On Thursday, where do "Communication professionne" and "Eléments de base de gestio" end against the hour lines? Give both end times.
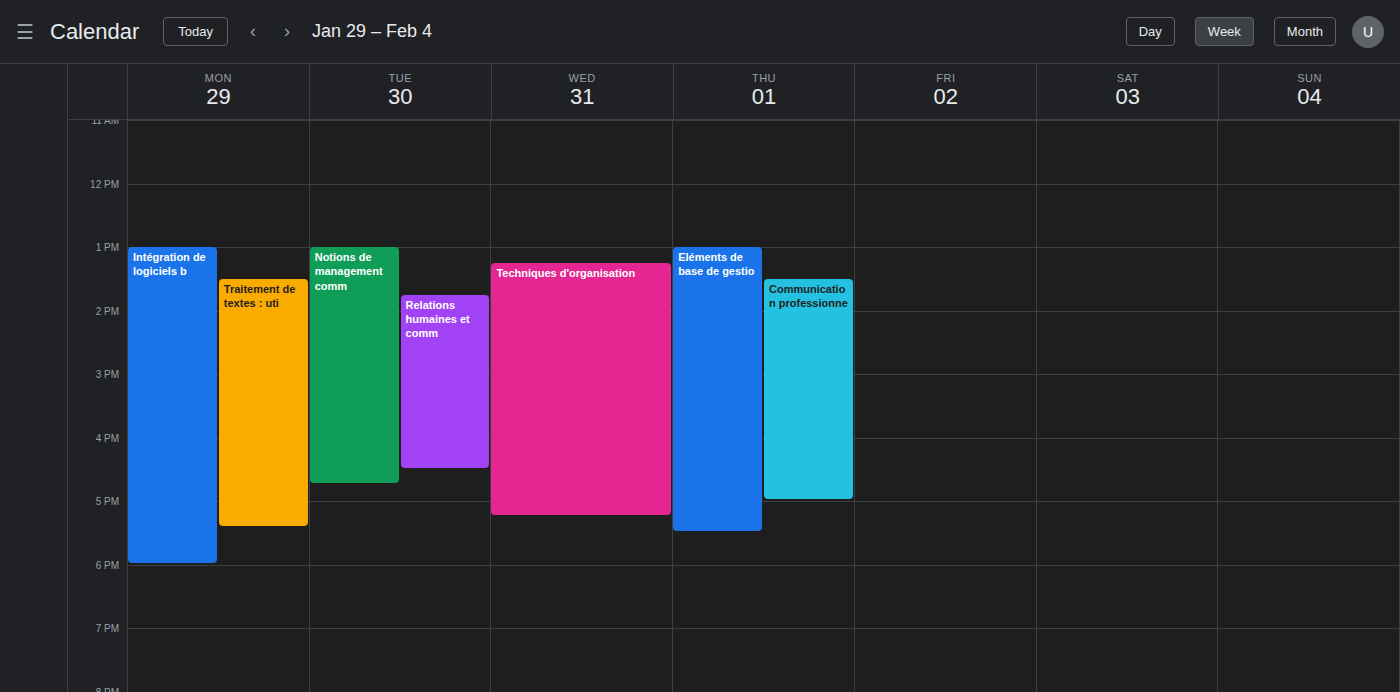
"Communication professionne": 5:00 PM, exactly on the 5 PM line. "Eléments de base de gestio": 5:30 PM, halfway between the 5 PM and 6 PM lines.